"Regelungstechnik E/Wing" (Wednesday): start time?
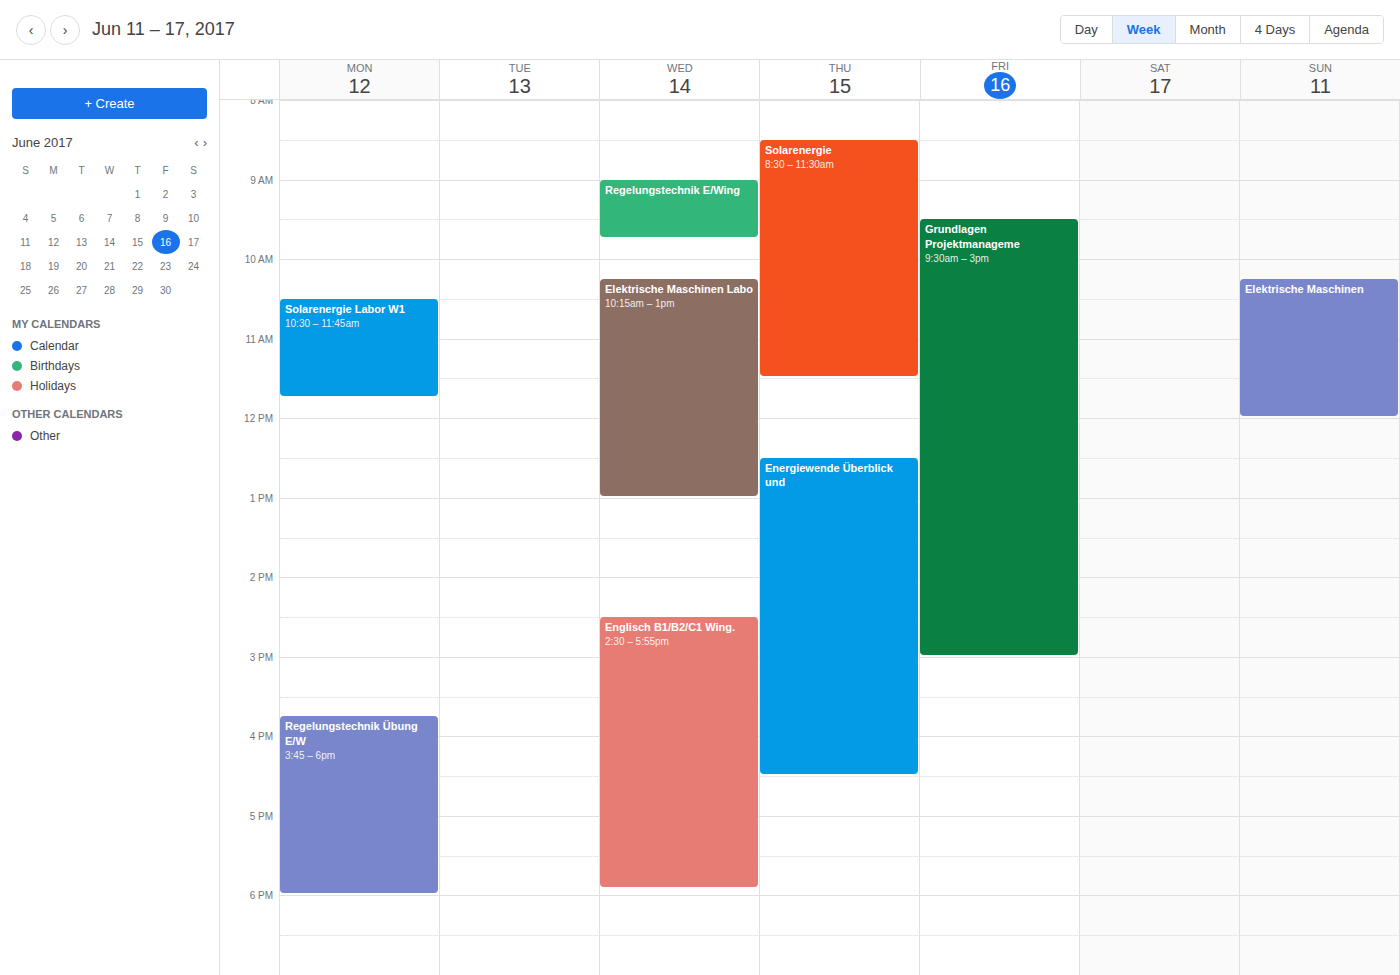
9:00 AM